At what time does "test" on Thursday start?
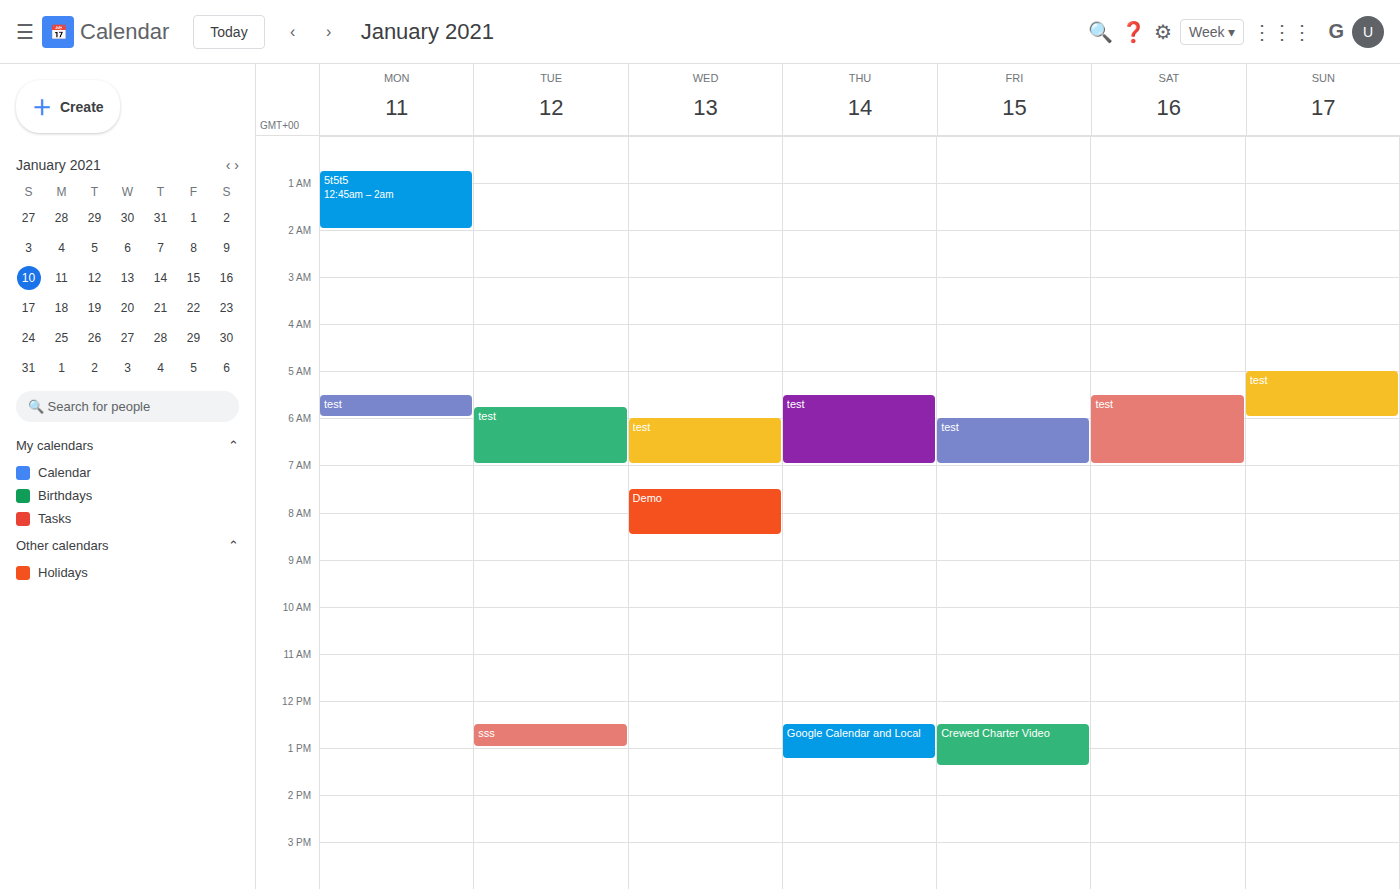
5:30 AM